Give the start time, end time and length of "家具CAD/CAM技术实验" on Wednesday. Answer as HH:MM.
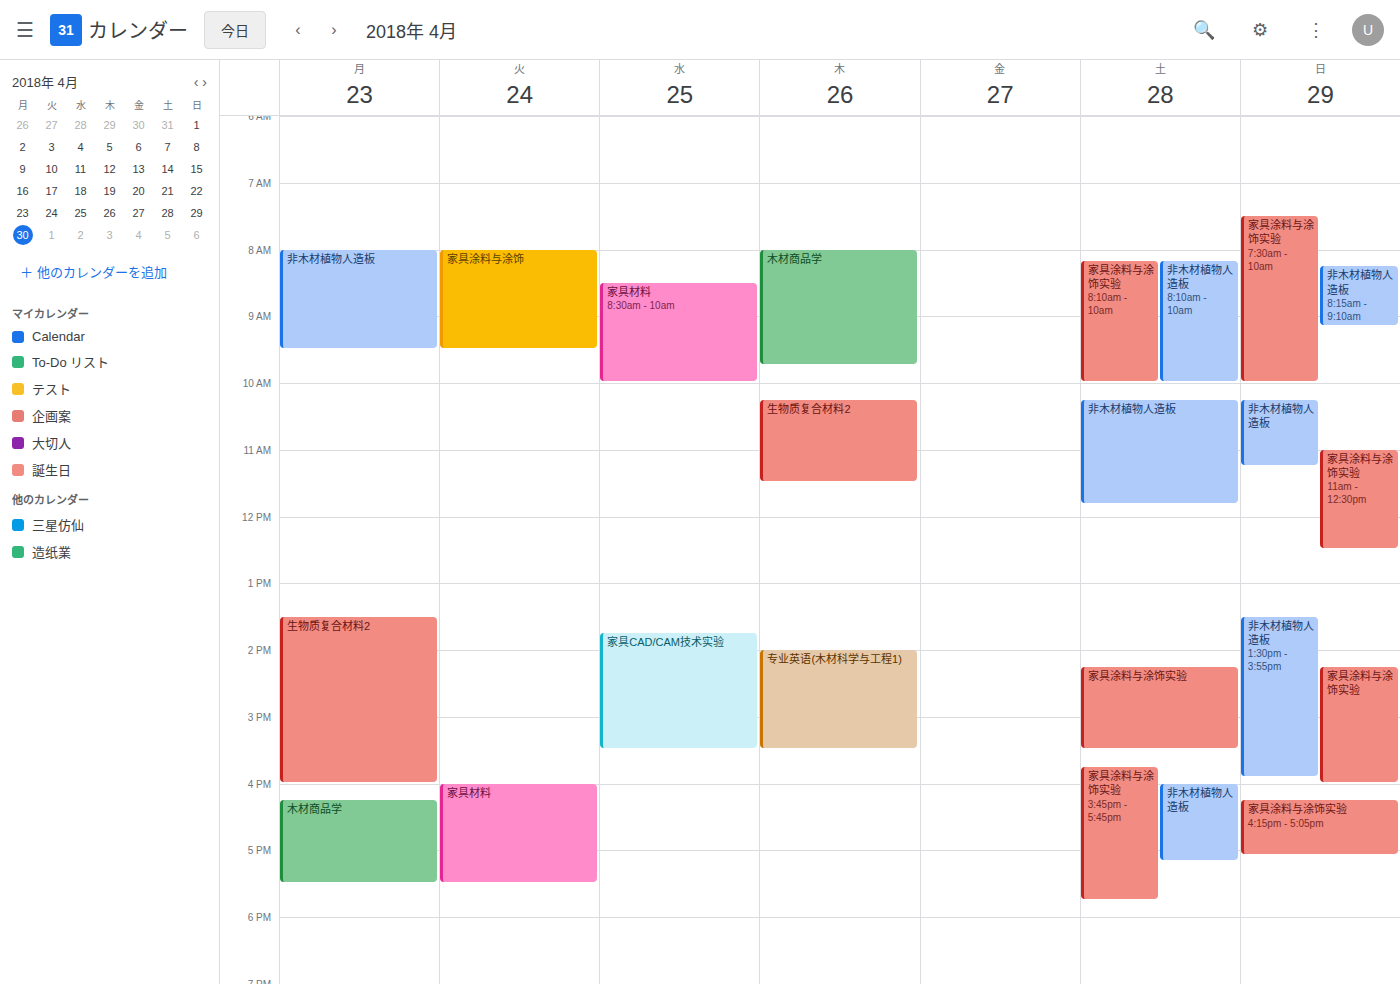
13:45 to 15:30, 1 hour 45 minutes